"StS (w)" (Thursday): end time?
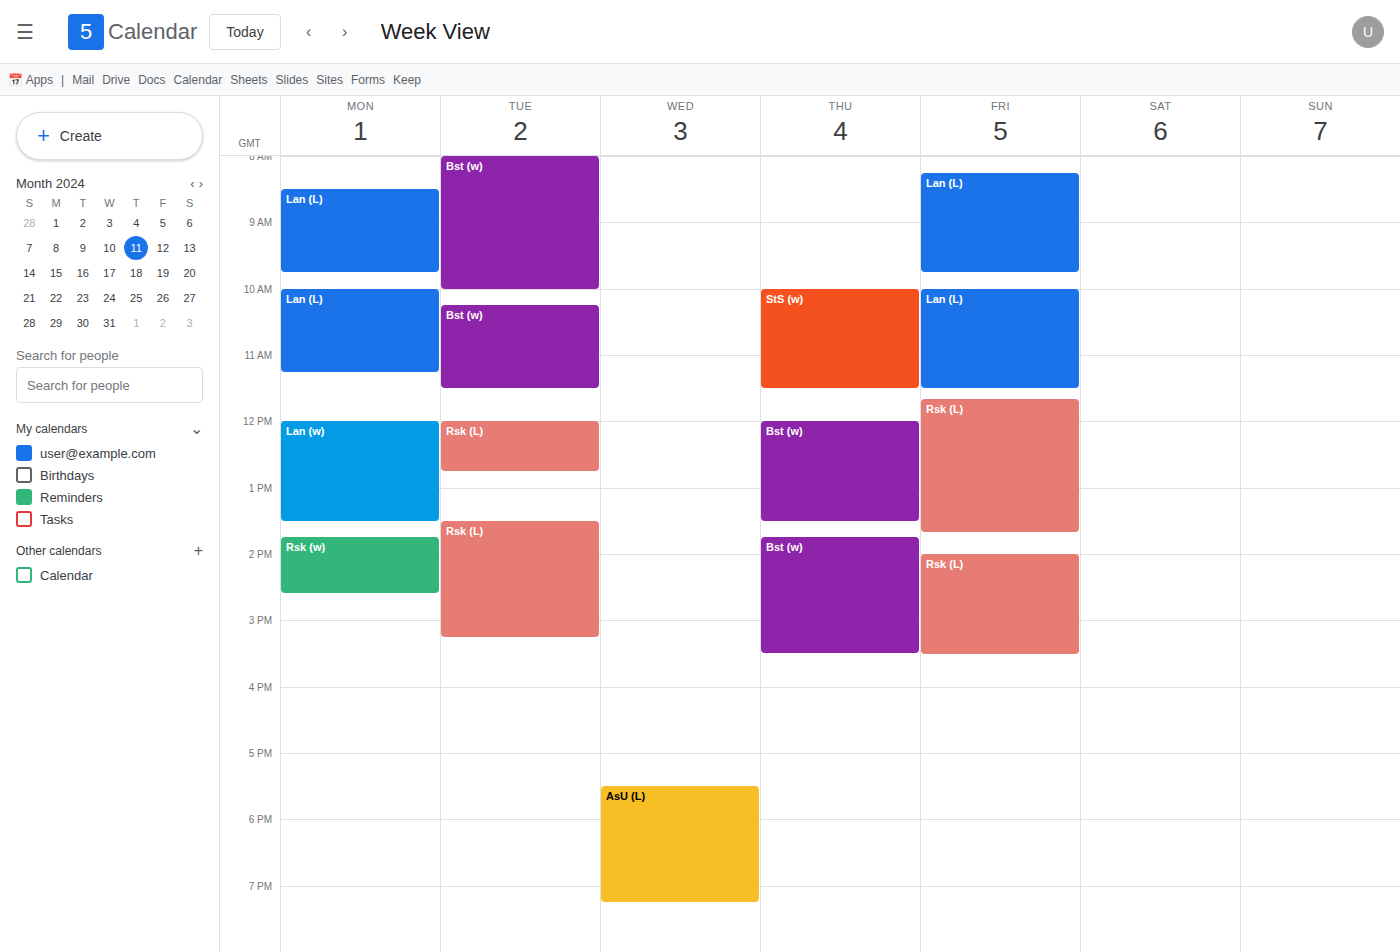
11:30 AM